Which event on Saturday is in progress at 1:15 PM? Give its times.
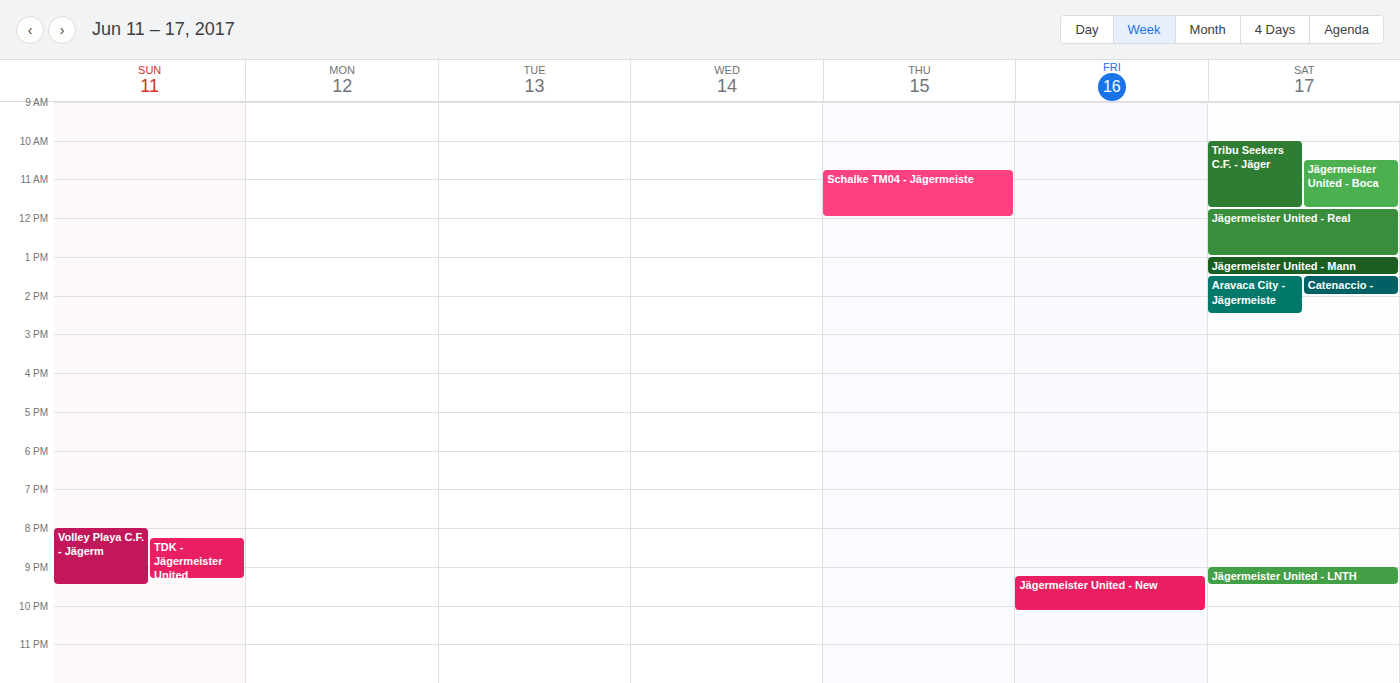
"Jägermeister United - Mann", 1:00 PM to 1:30 PM